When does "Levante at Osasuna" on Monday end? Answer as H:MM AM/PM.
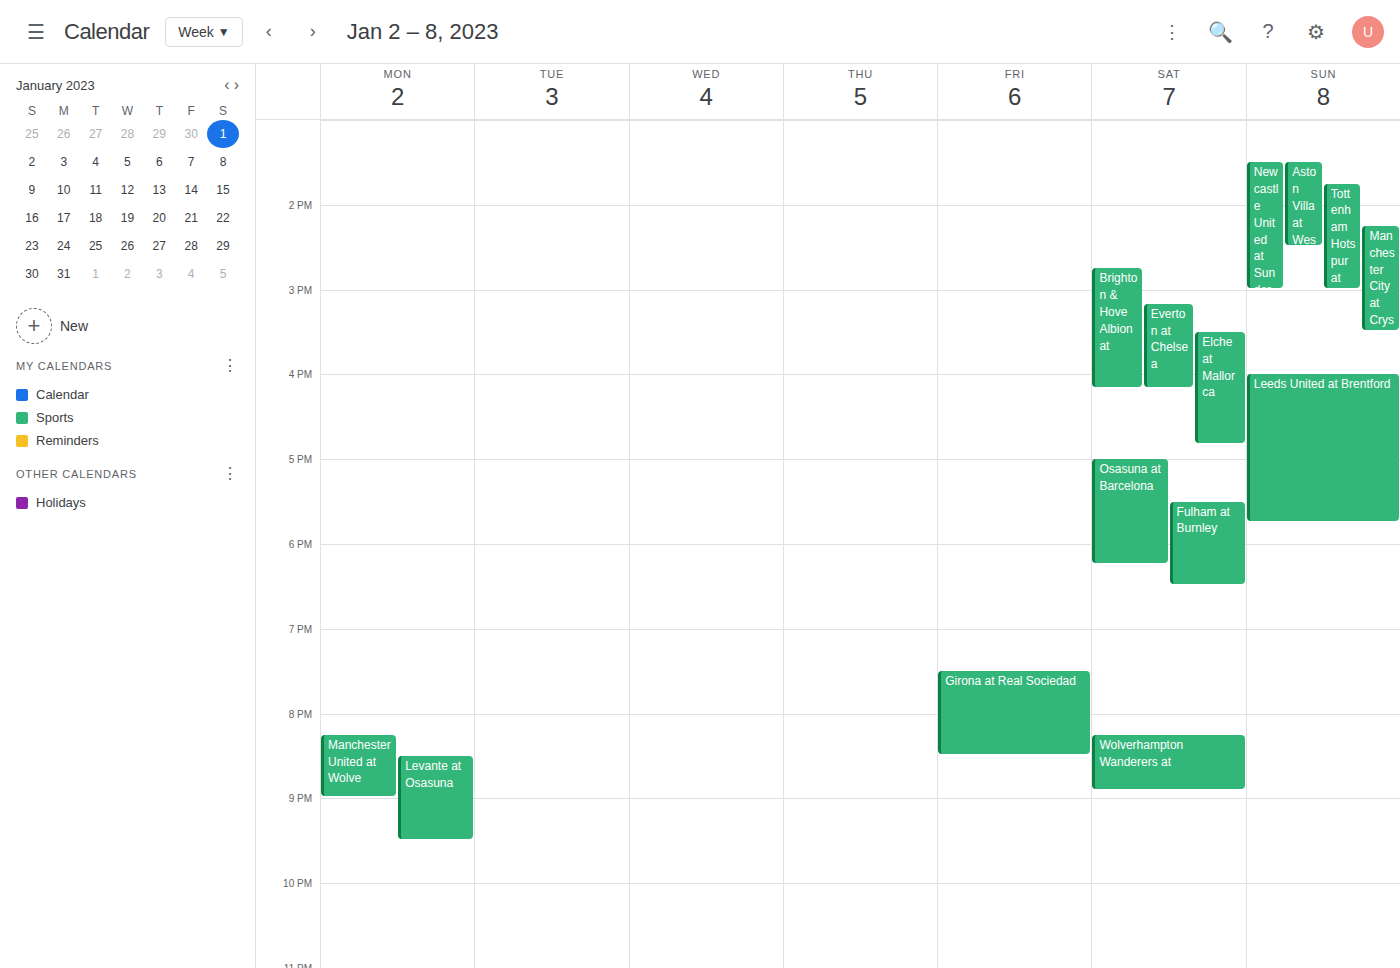
9:30 PM